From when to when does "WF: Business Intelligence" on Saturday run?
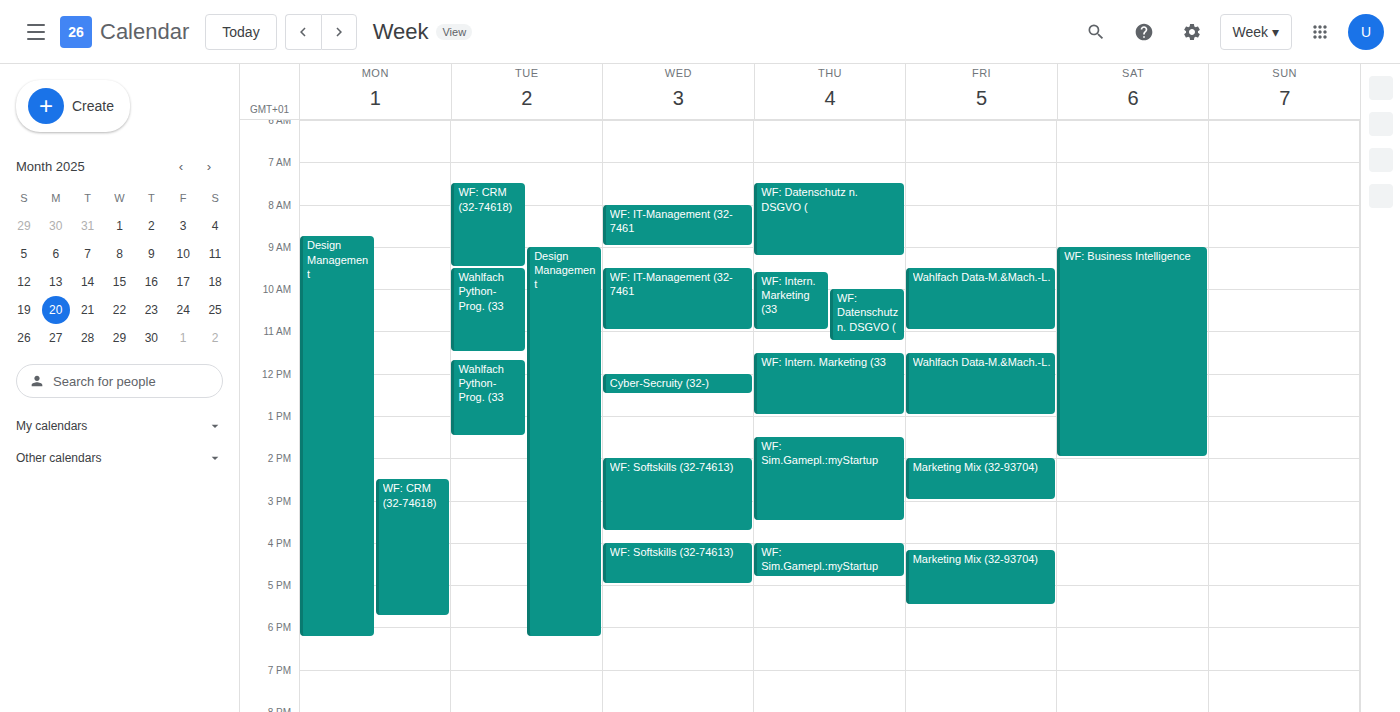
9:00 AM to 2:00 PM